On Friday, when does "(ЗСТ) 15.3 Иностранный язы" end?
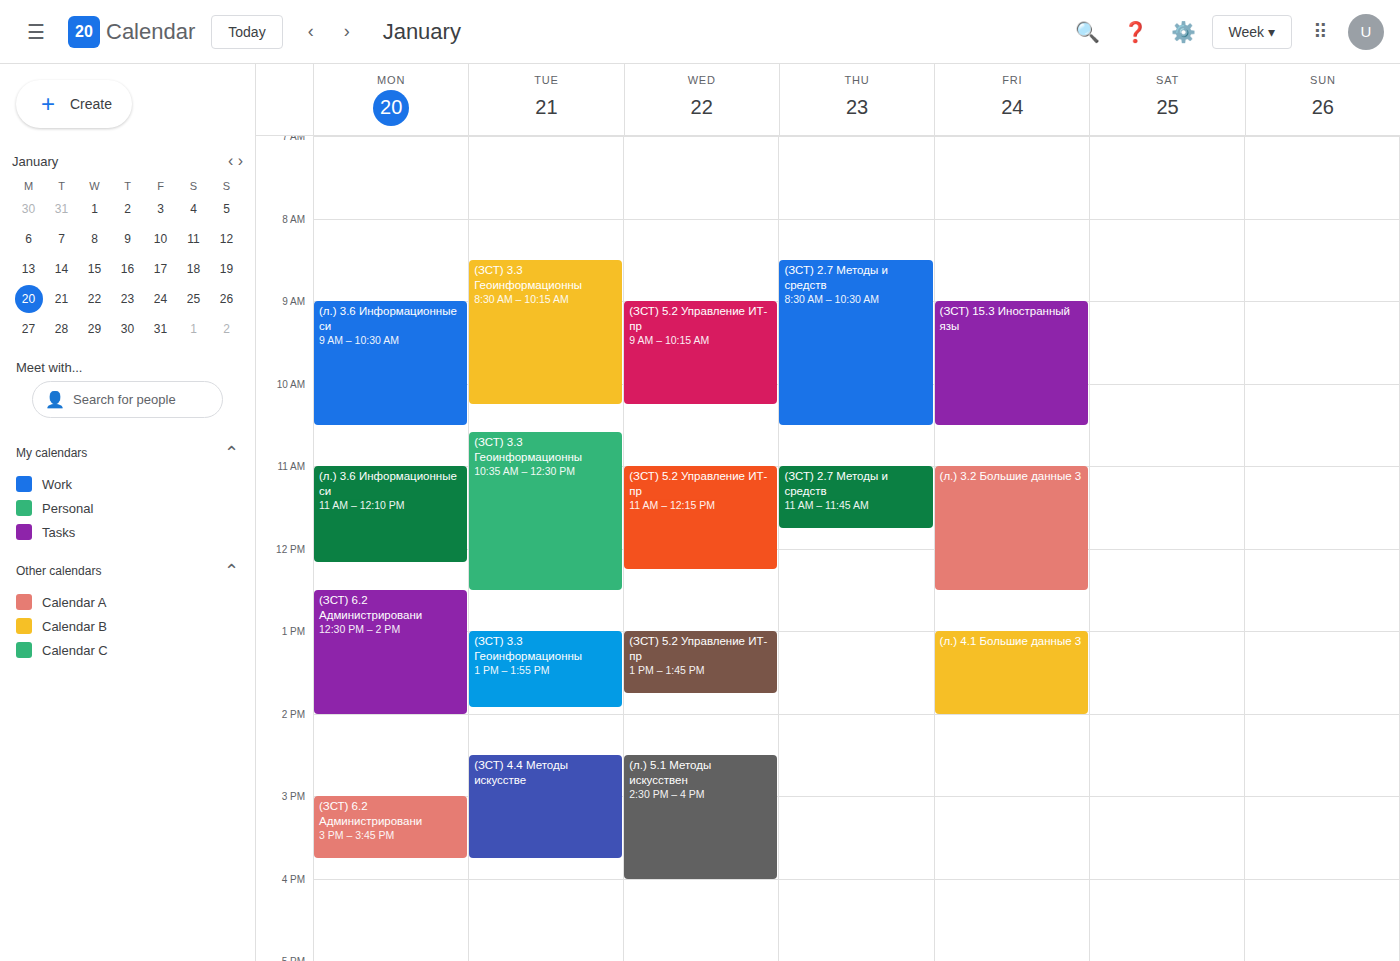
10:30 AM